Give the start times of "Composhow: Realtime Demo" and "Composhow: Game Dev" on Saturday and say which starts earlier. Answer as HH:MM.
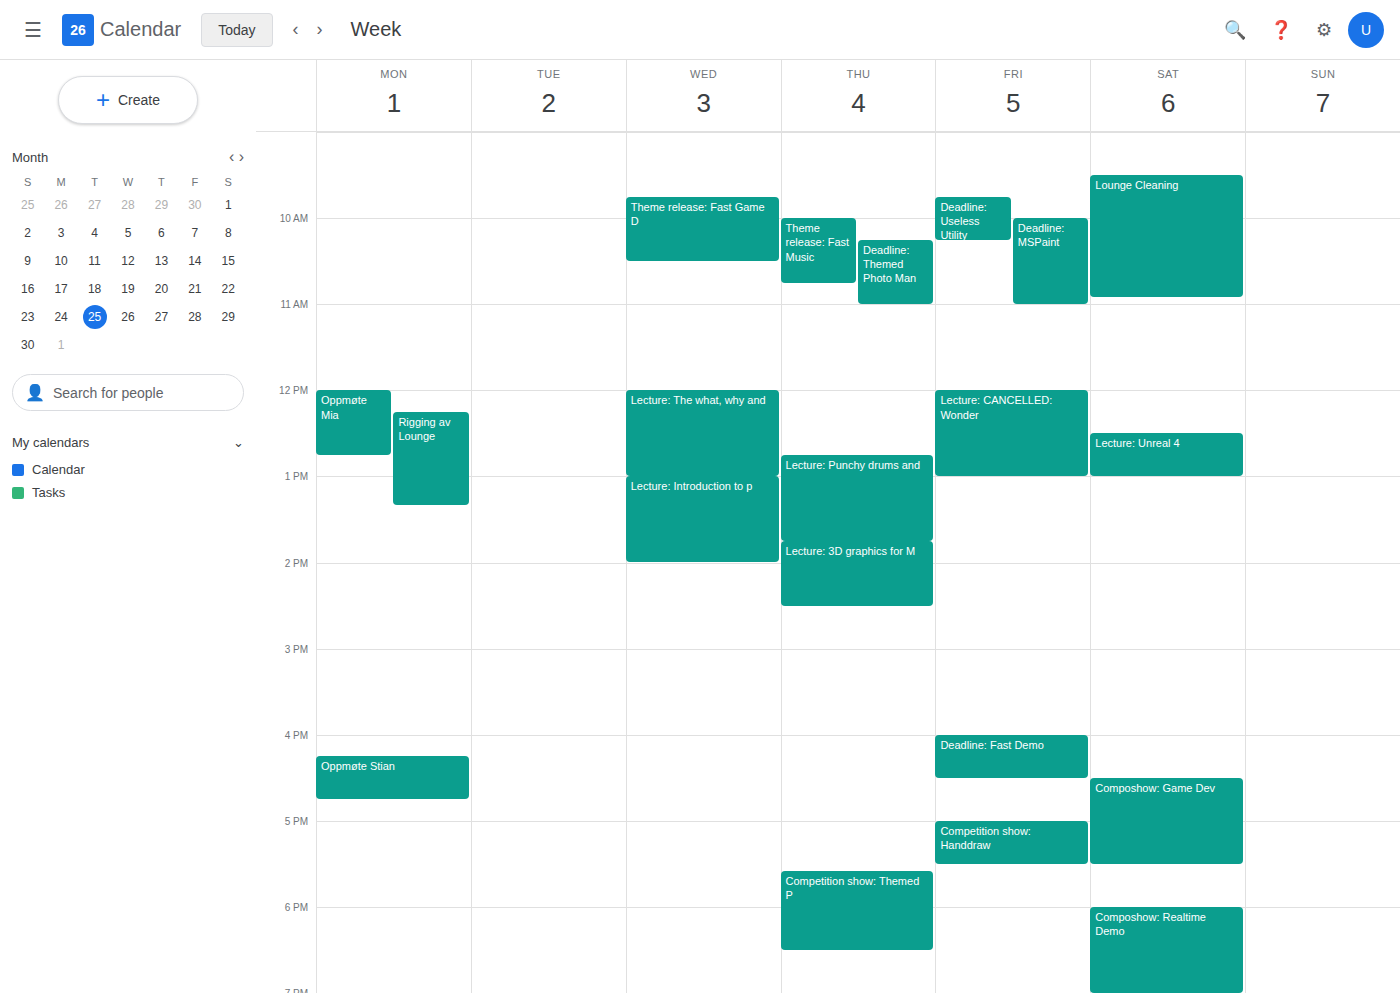
"Composhow: Game Dev" 16:30; "Composhow: Realtime Demo" 18:00.